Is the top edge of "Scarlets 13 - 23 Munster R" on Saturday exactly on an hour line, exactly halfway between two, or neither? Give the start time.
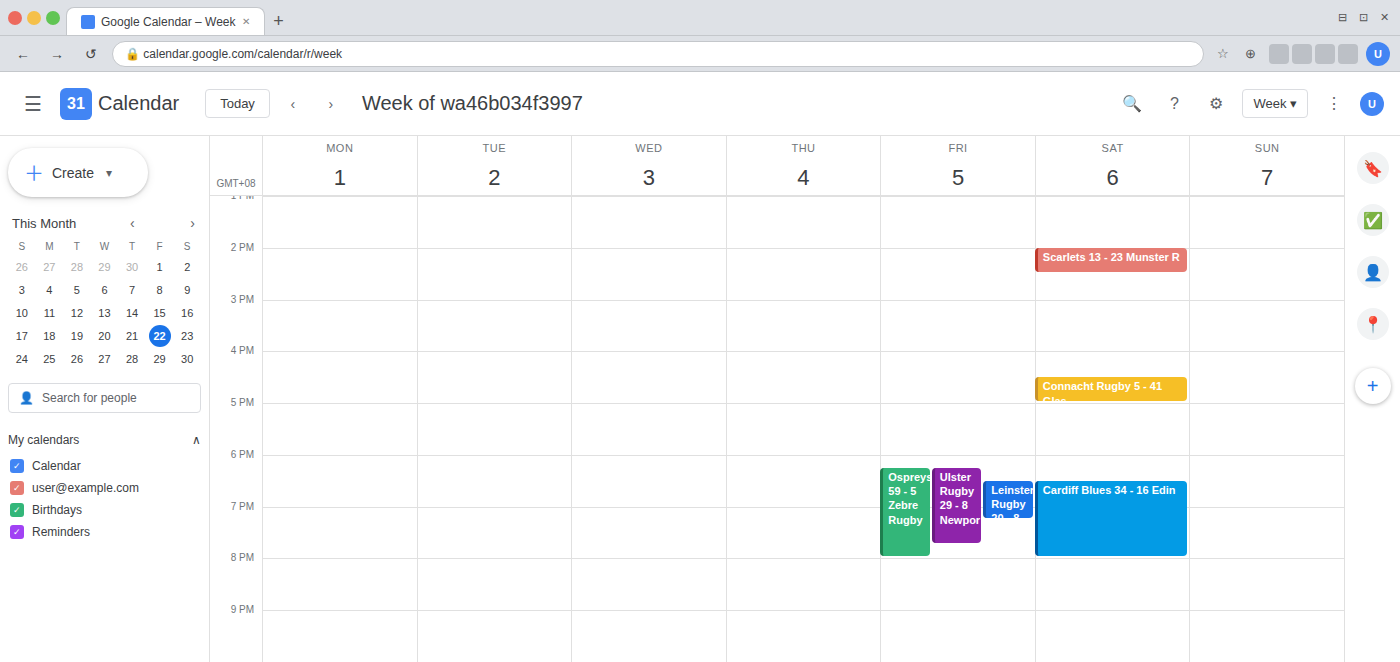
14:00 -- exactly on the 14:00 line.